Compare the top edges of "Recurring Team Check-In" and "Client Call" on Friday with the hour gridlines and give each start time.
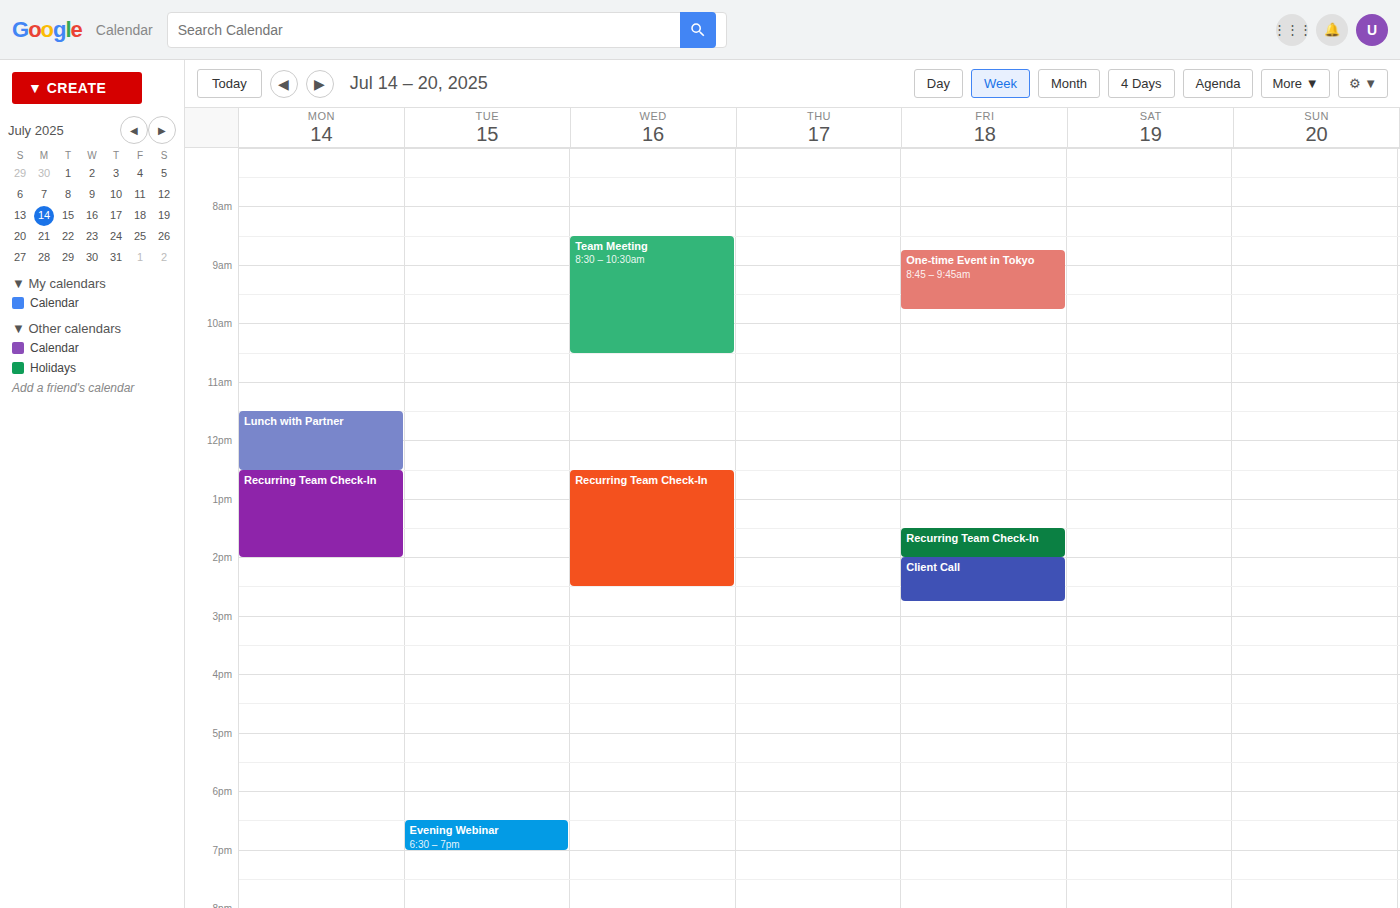
"Recurring Team Check-In": 1:30 PM, halfway between the 1 PM and 2 PM lines. "Client Call": 2:00 PM, exactly on the 2 PM line.